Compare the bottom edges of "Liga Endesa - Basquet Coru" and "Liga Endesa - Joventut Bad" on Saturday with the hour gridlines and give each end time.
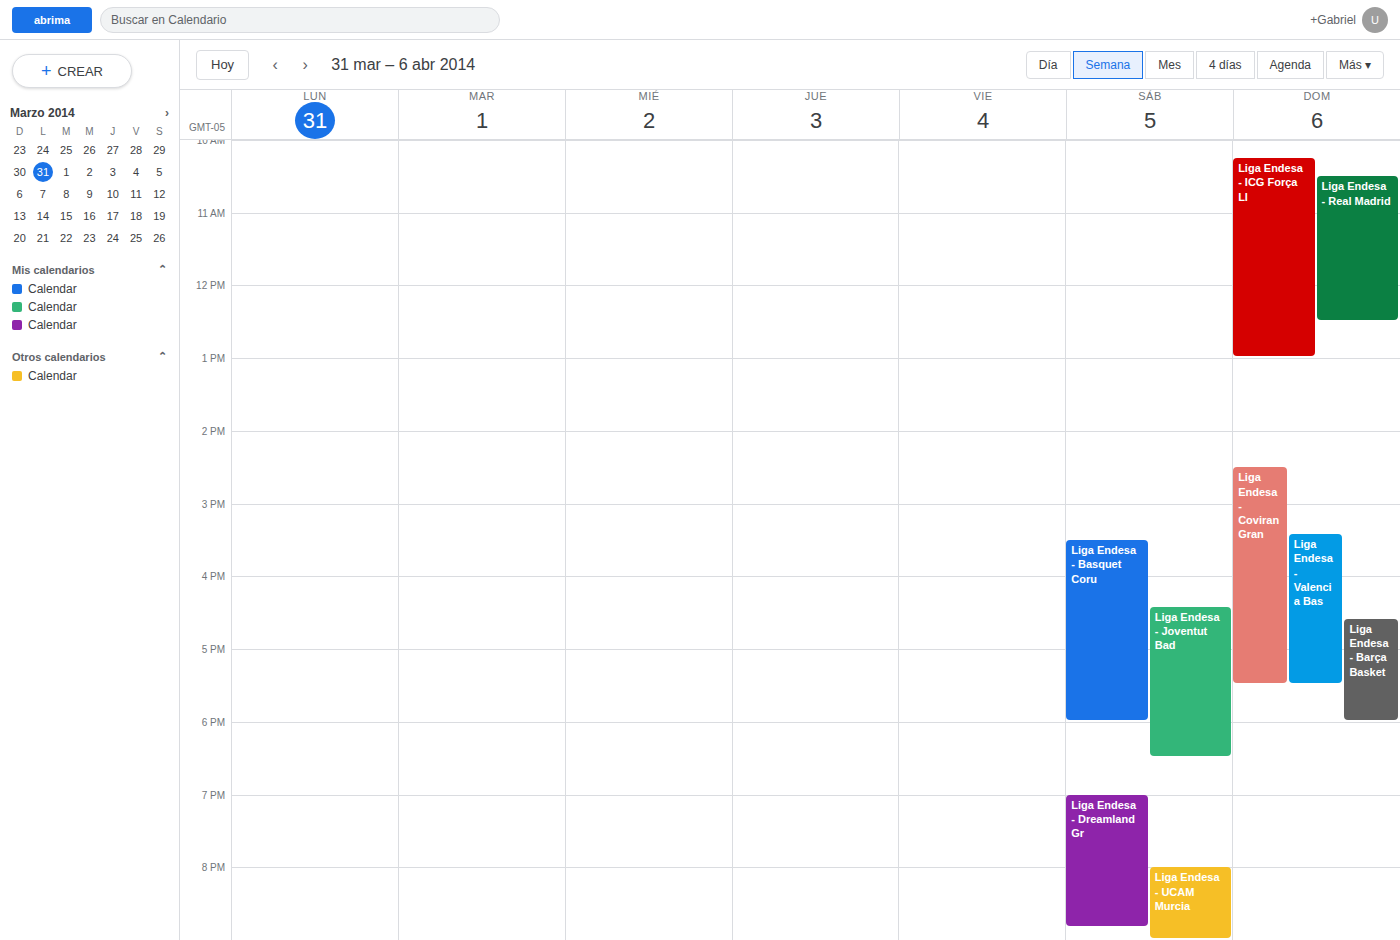
"Liga Endesa - Basquet Coru": 6:00 PM, exactly on the 6 PM line. "Liga Endesa - Joventut Bad": 6:30 PM, halfway between the 6 PM and 7 PM lines.